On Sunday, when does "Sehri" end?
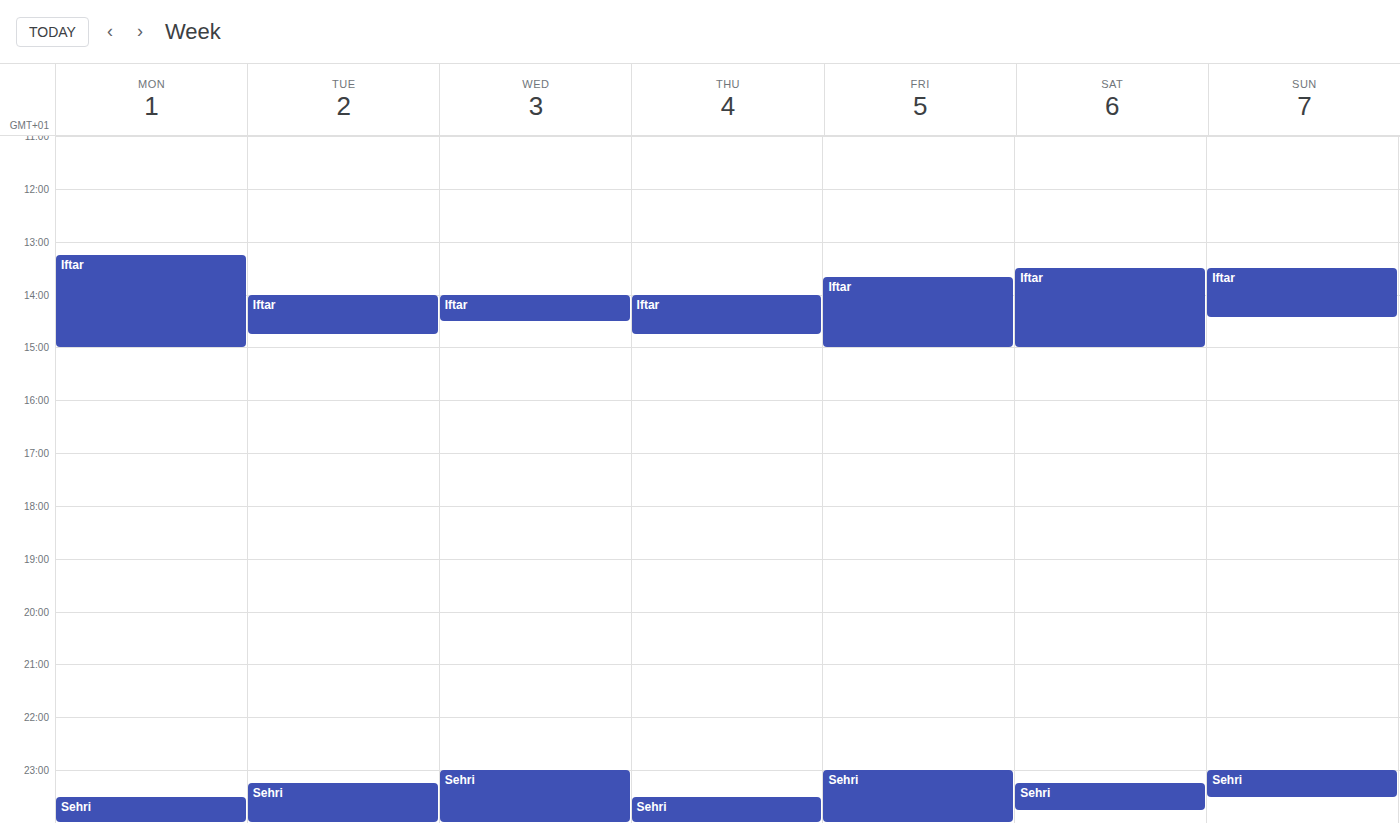
23:30